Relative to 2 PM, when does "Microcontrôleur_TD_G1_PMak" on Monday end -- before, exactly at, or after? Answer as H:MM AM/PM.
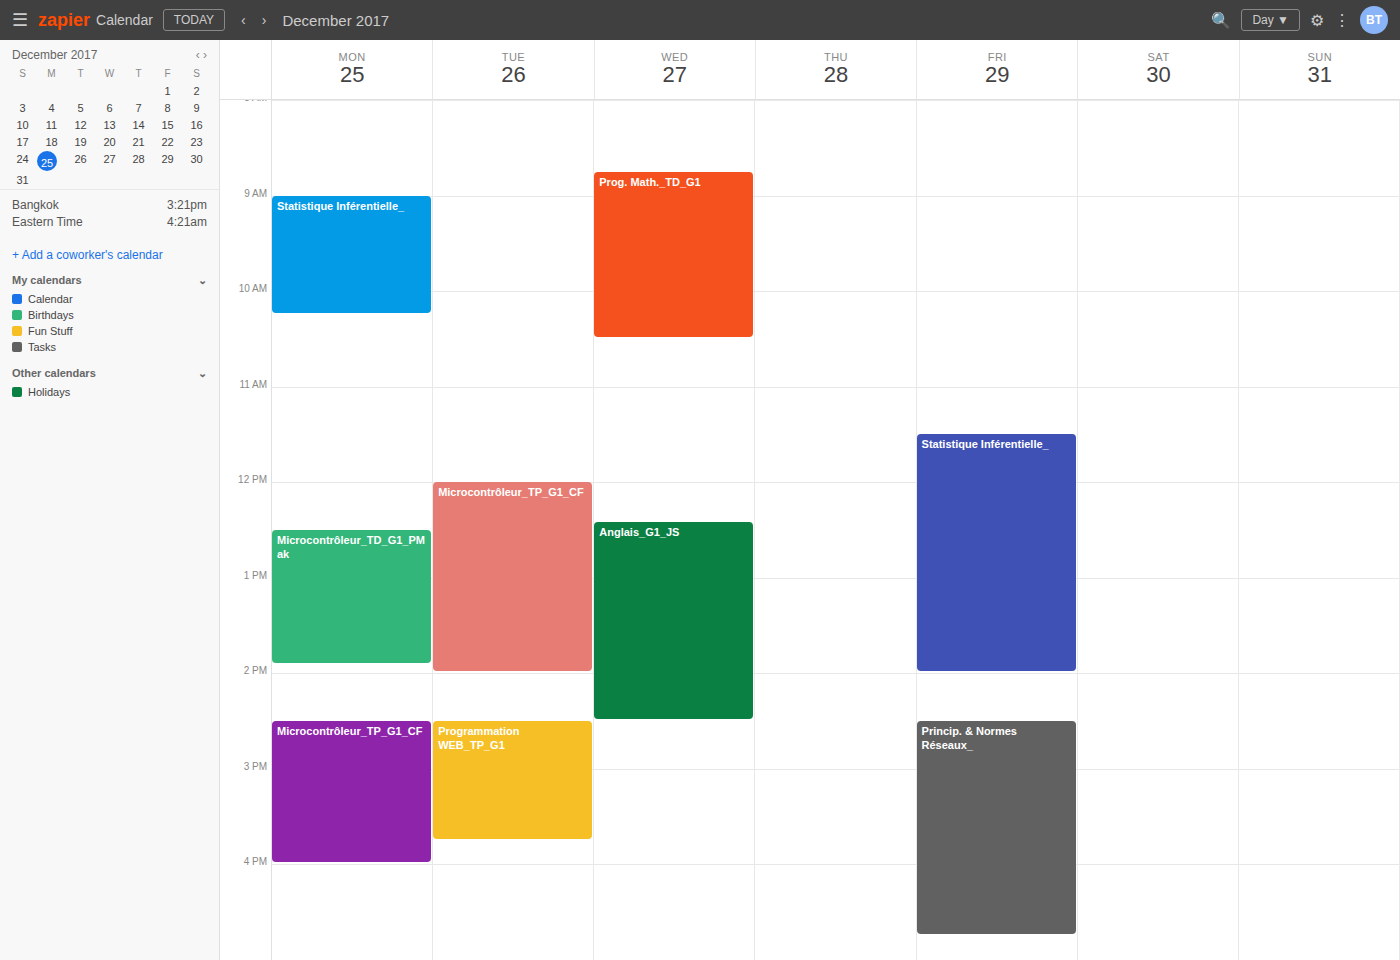
1:55 PM -- before 2 PM, 5 minutes above the 2 PM line.